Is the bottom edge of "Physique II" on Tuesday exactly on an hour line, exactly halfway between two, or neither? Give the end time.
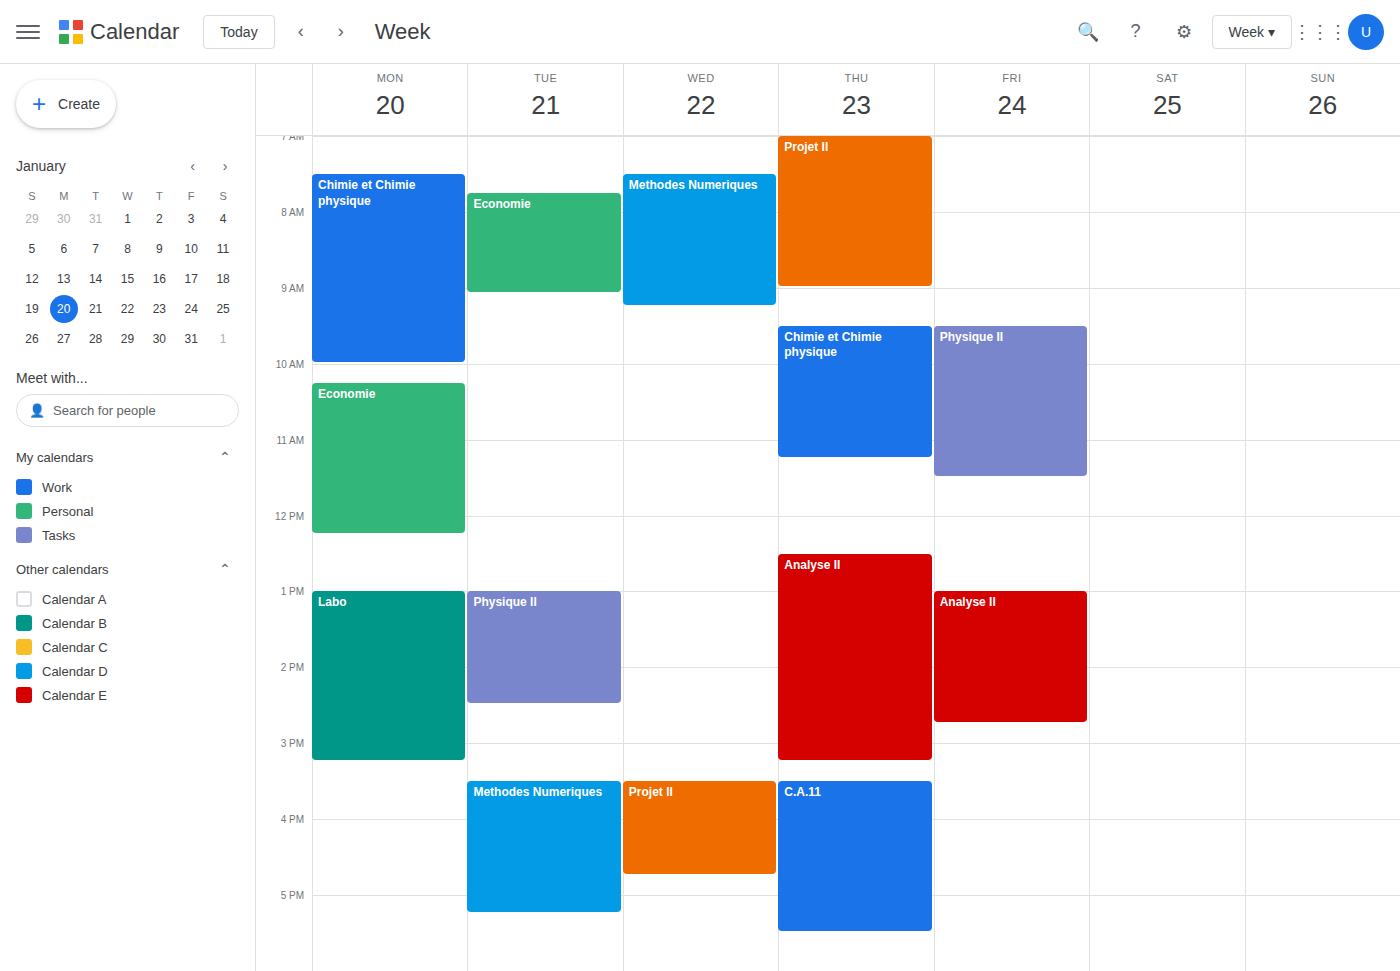
14:30 -- halfway between the 14:00 and 15:00 lines.